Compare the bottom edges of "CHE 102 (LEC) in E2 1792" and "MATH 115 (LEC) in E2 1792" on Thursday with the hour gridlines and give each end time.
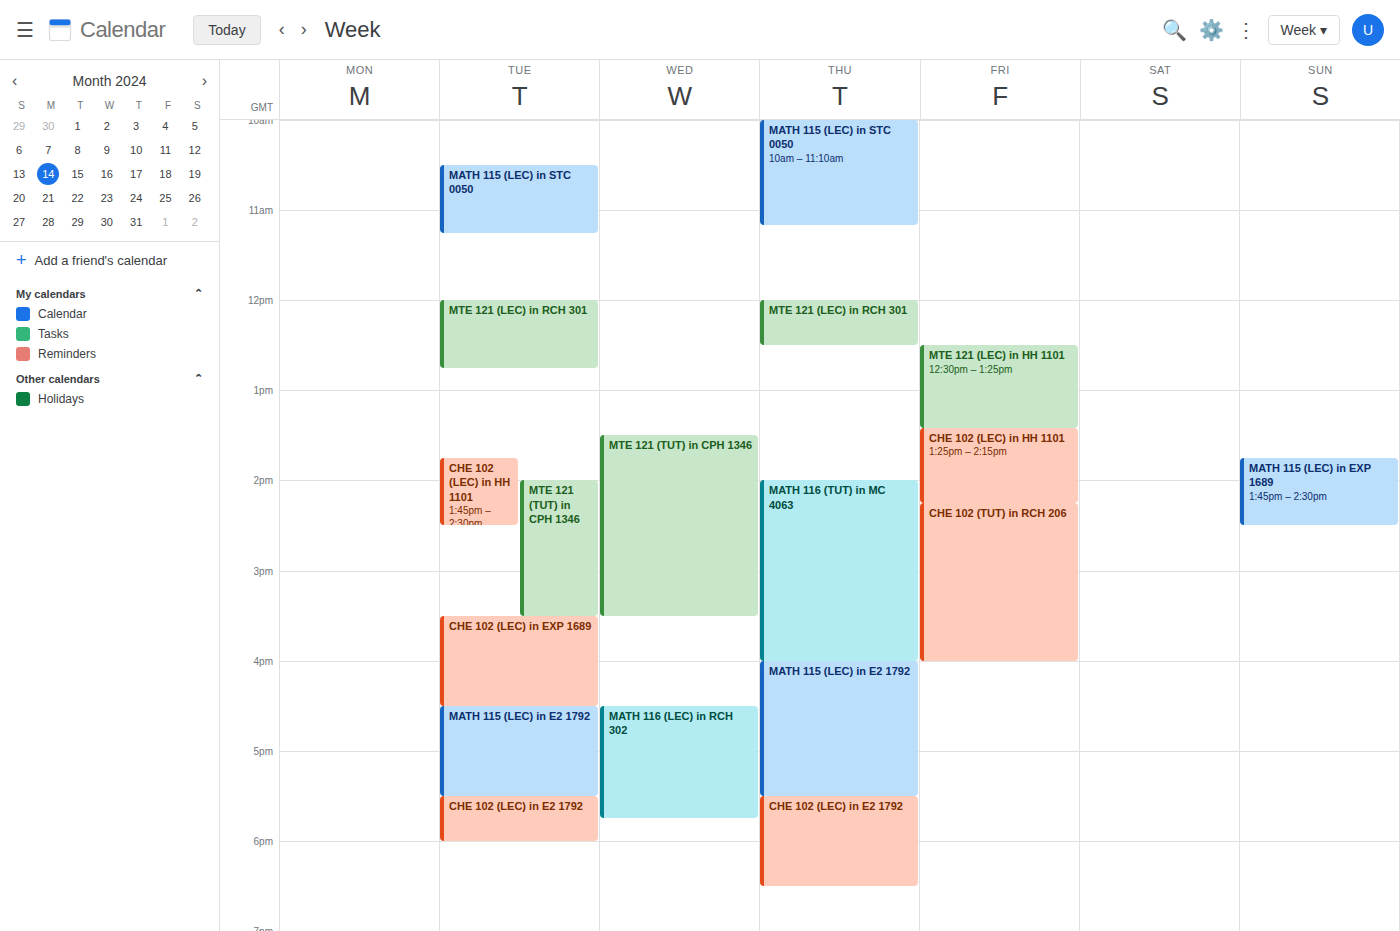
"CHE 102 (LEC) in E2 1792": 6:30 PM, halfway between the 6 PM and 7 PM lines. "MATH 115 (LEC) in E2 1792": 5:30 PM, halfway between the 5 PM and 6 PM lines.